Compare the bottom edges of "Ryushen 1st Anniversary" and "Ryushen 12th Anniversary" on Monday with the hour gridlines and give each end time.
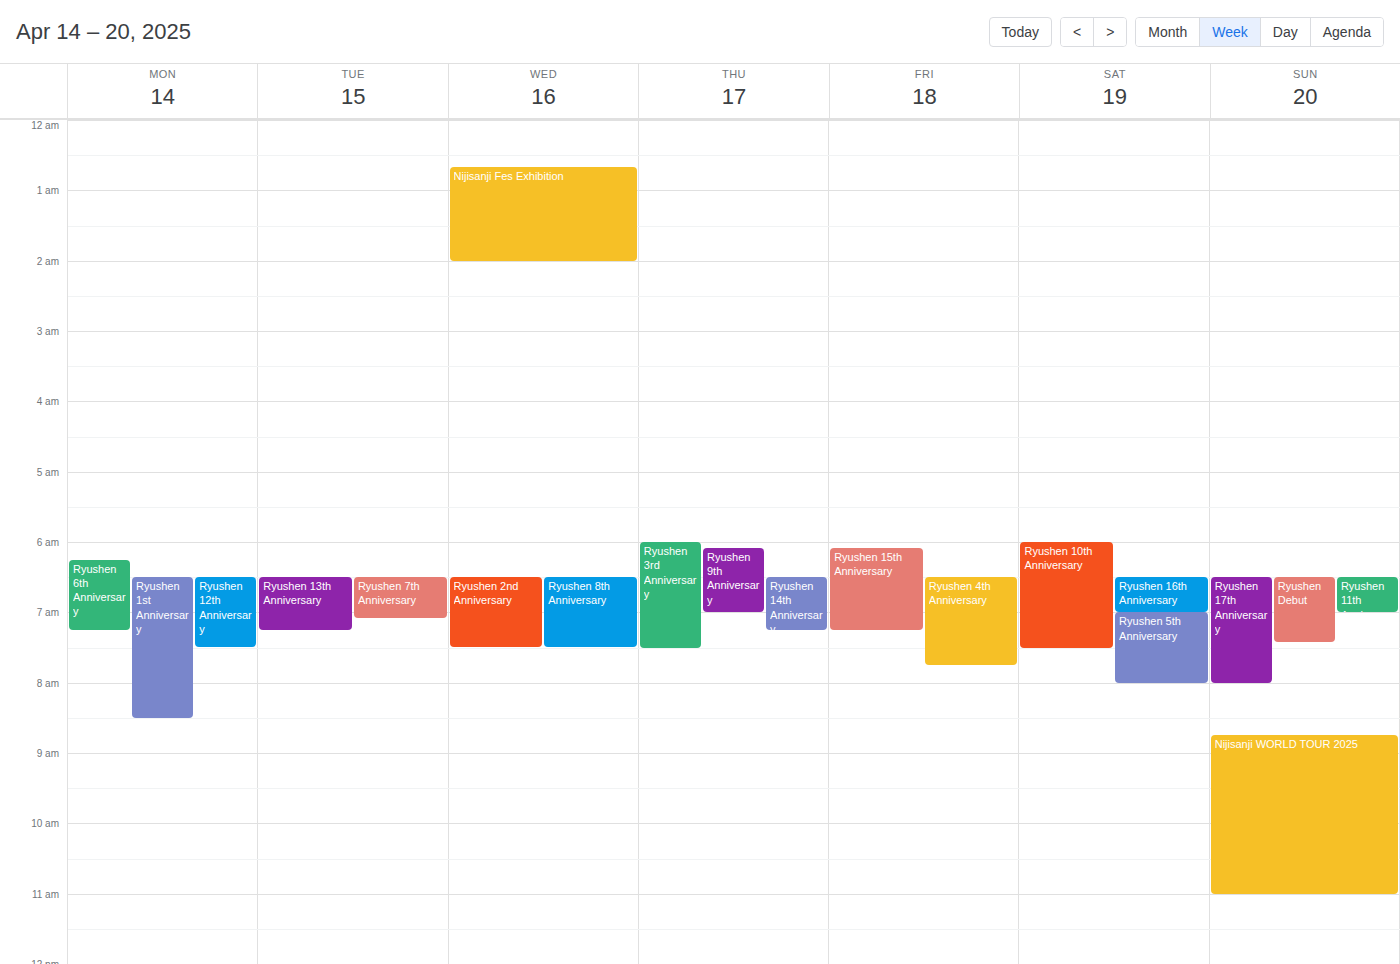
"Ryushen 1st Anniversary": 8:30 AM, halfway between the 8 AM and 9 AM lines. "Ryushen 12th Anniversary": 7:30 AM, halfway between the 7 AM and 8 AM lines.